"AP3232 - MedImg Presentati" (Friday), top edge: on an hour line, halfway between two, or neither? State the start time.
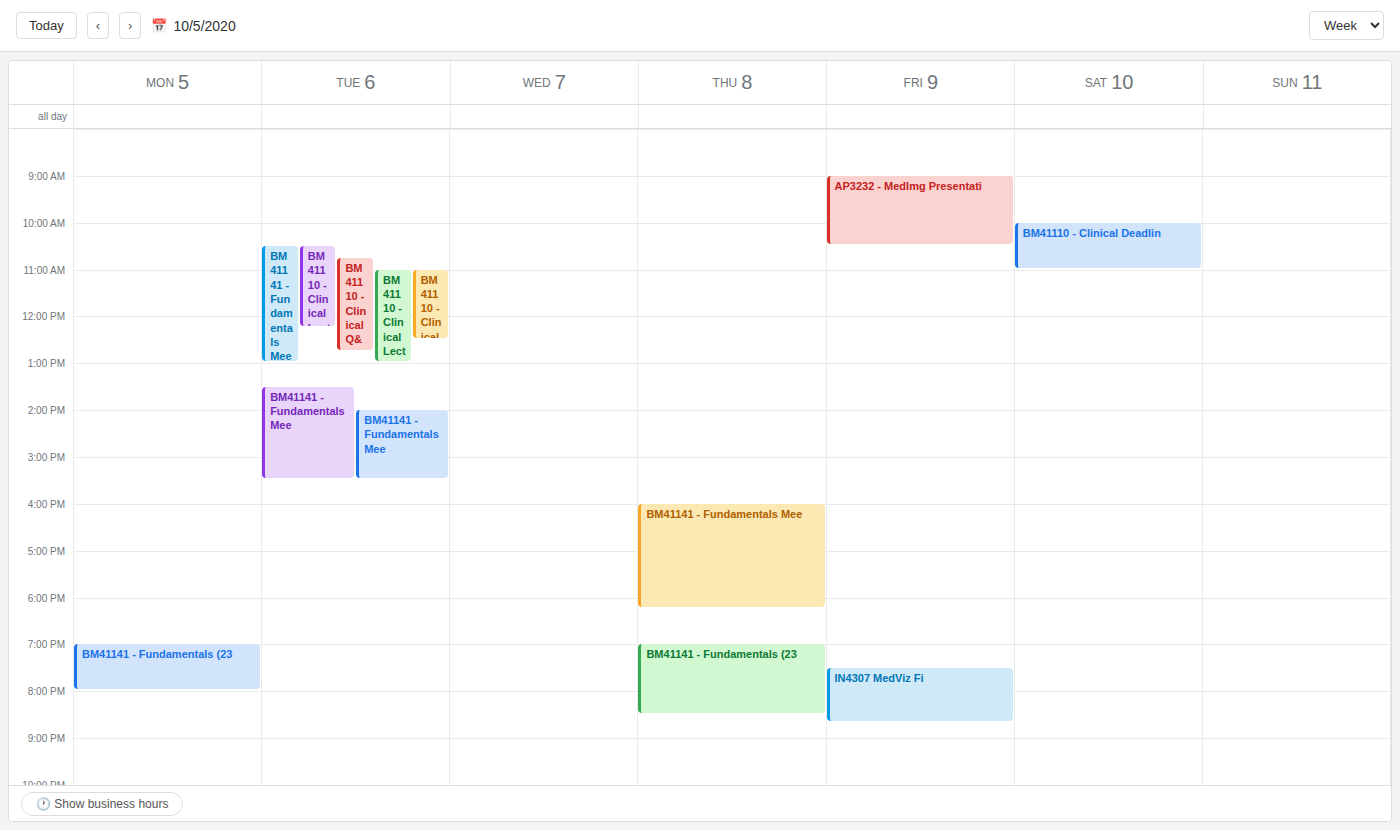
9:00 AM -- exactly on the 9 AM line.